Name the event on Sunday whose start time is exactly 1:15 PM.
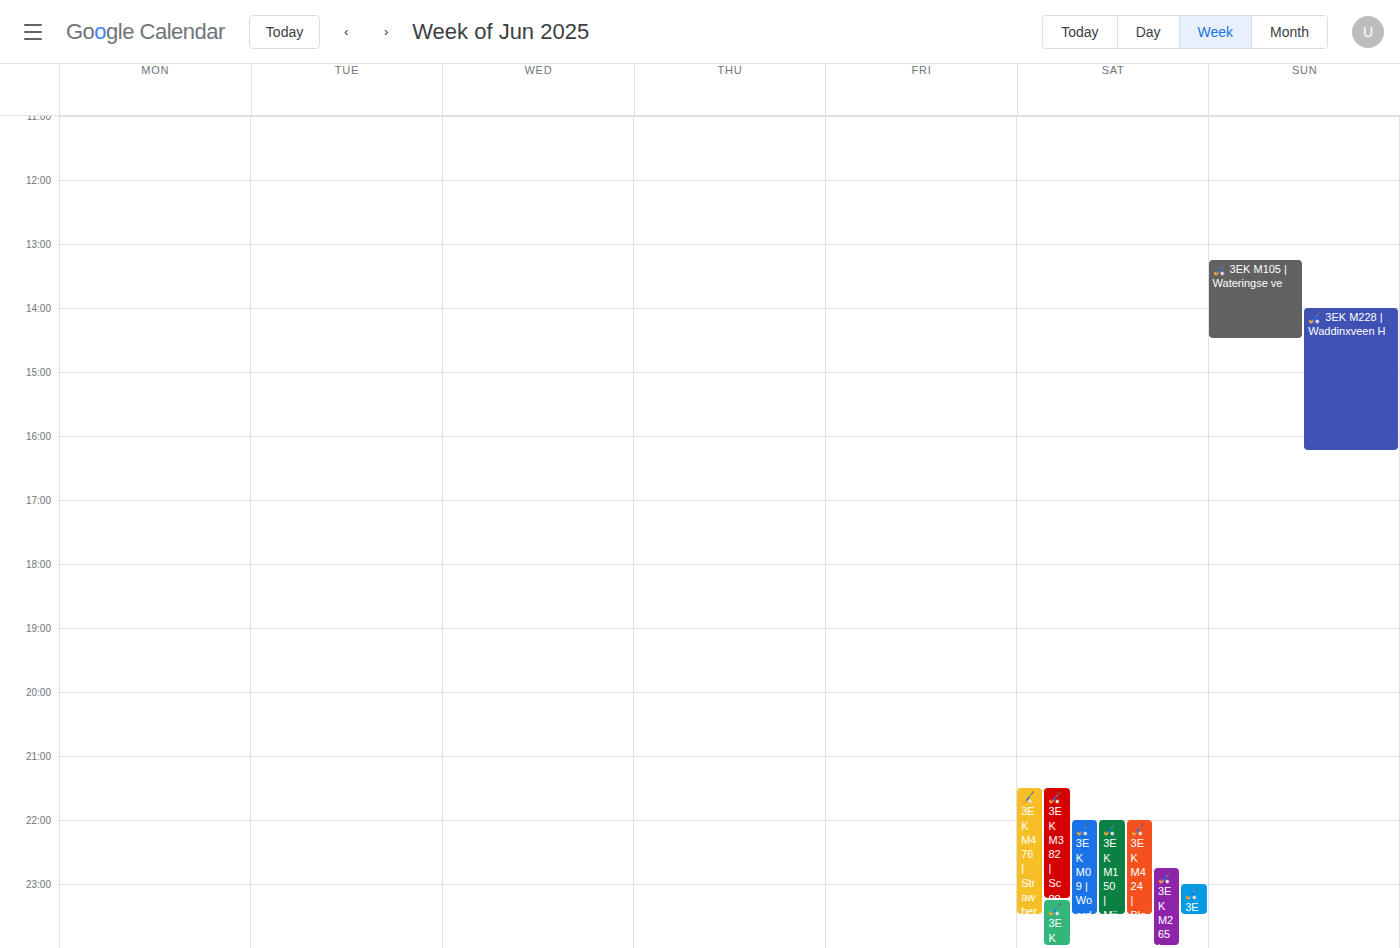
"🏑 3EK M105 | Wateringse ve"